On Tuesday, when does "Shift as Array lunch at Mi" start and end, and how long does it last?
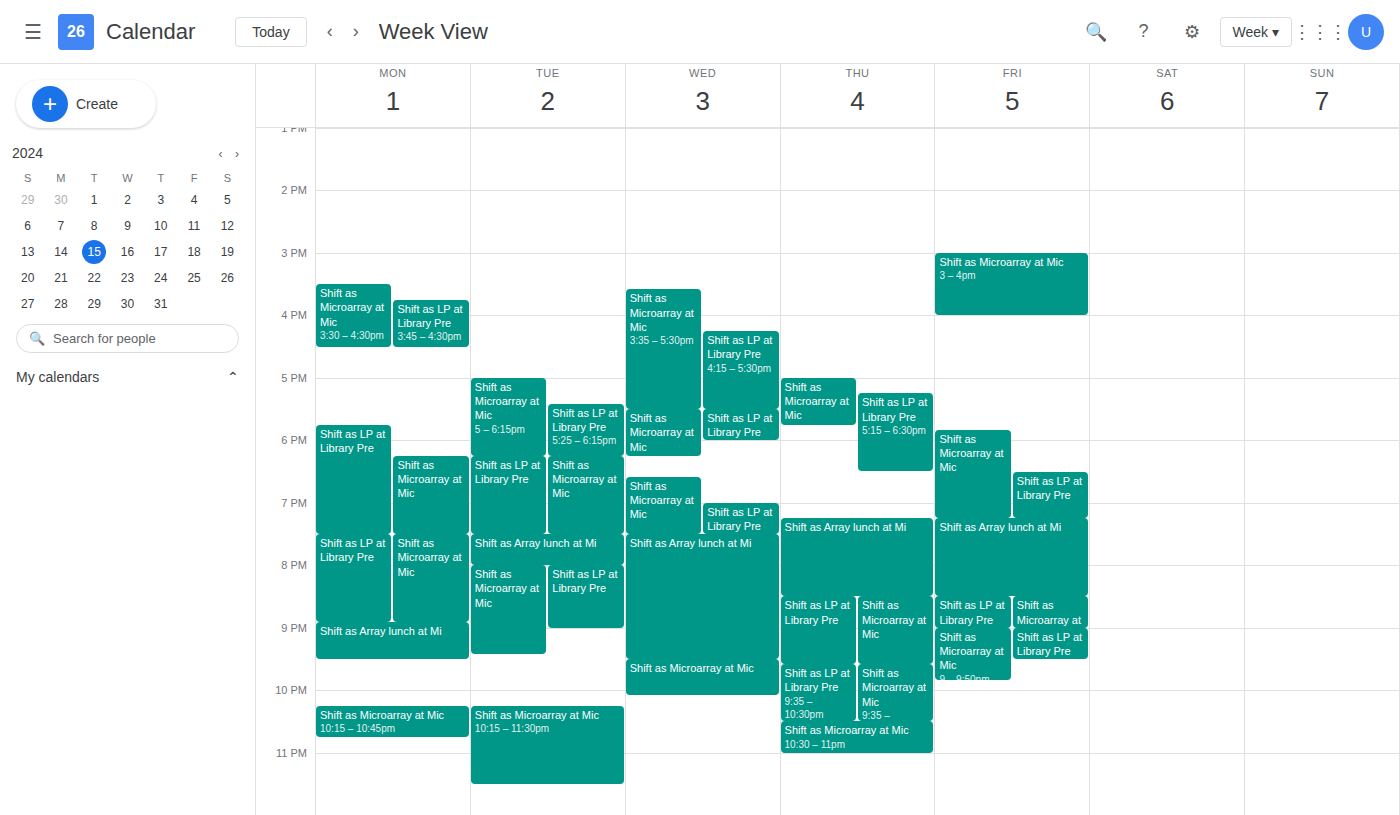
7:30 PM to 8:00 PM, 30 minutes